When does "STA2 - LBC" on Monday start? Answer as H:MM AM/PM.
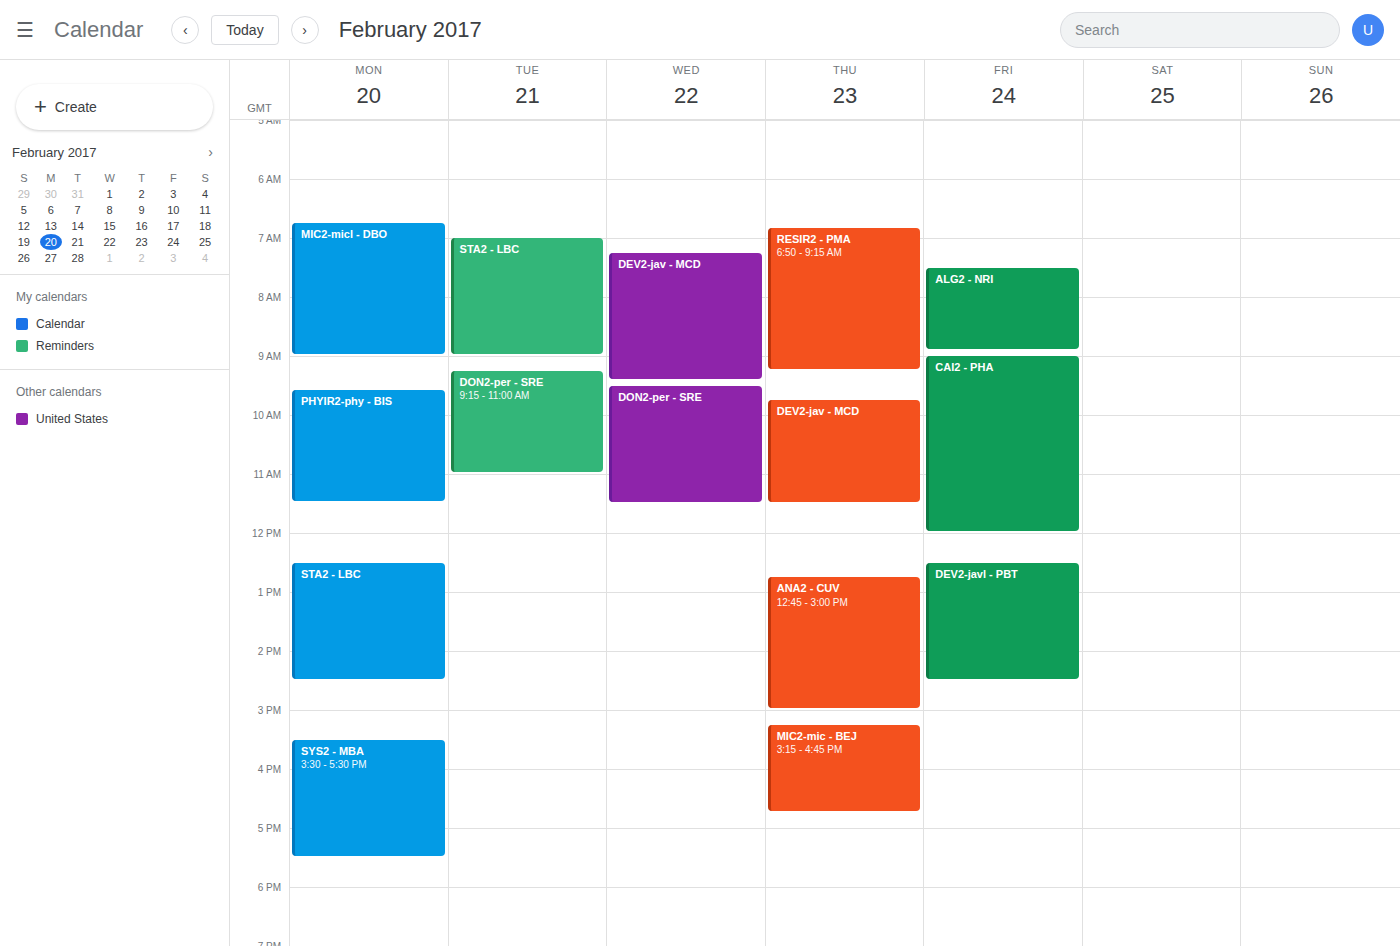
12:30 PM